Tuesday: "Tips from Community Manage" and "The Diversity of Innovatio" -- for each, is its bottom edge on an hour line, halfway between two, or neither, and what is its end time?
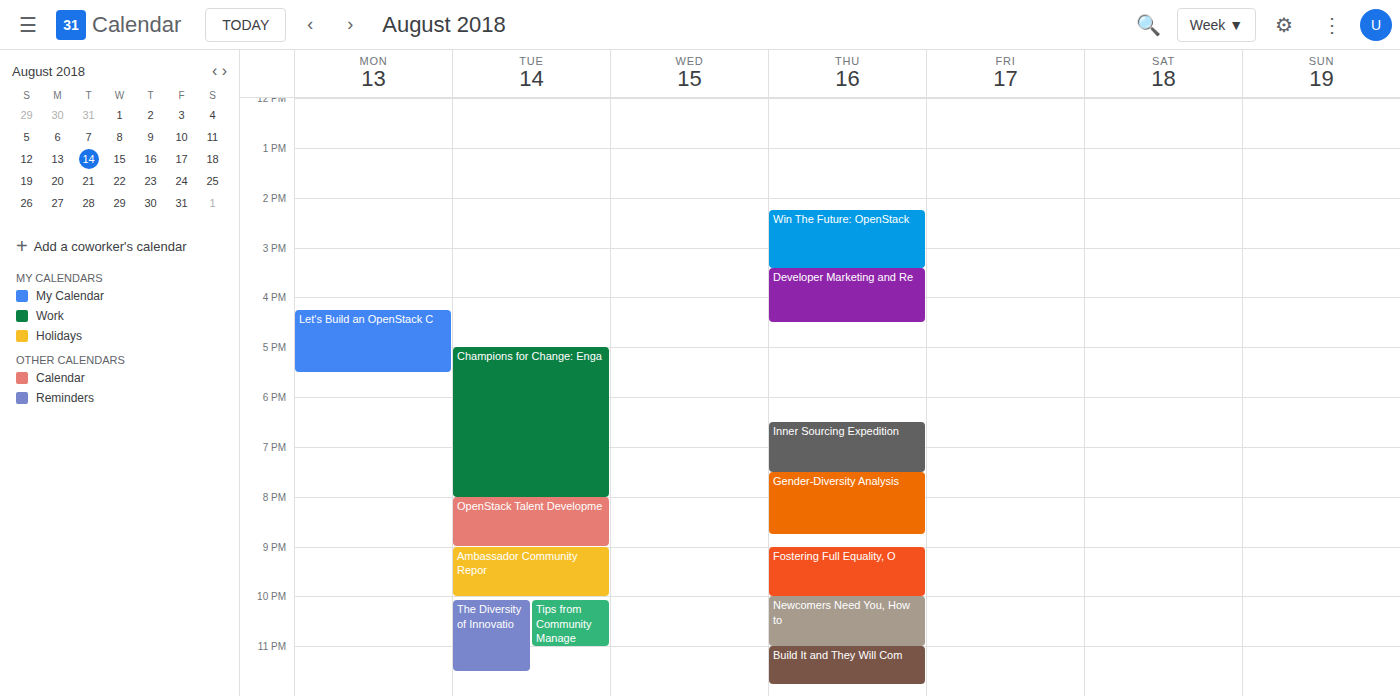
"Tips from Community Manage": 11:00 PM, exactly on the 11 PM line. "The Diversity of Innovatio": 11:30 PM, halfway between the 11 PM and 12 AM lines.